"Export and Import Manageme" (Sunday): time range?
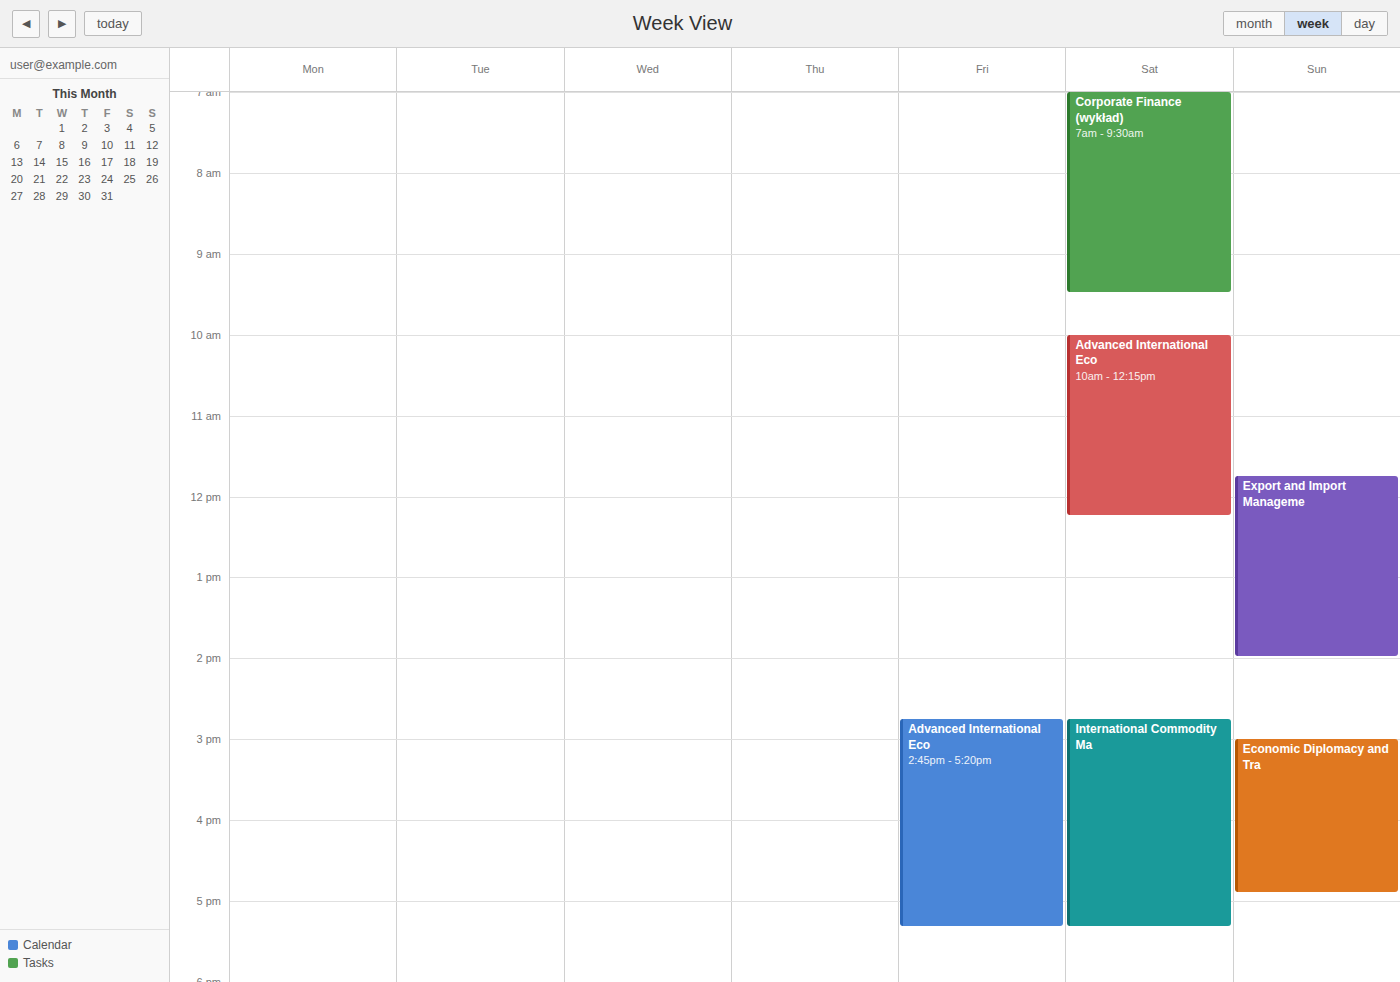
11:45 AM to 2:00 PM